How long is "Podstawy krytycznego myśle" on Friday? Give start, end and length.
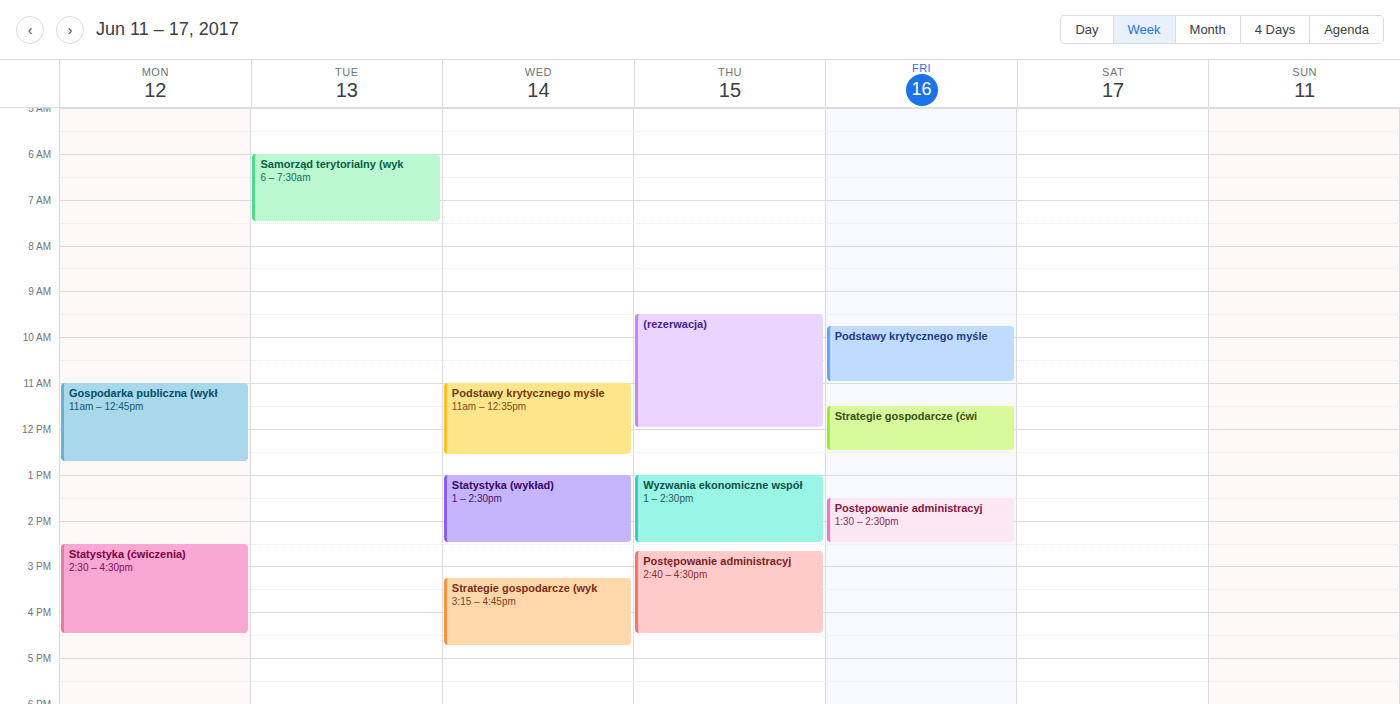
9:45 AM to 11:00 AM, 1 hour 15 minutes